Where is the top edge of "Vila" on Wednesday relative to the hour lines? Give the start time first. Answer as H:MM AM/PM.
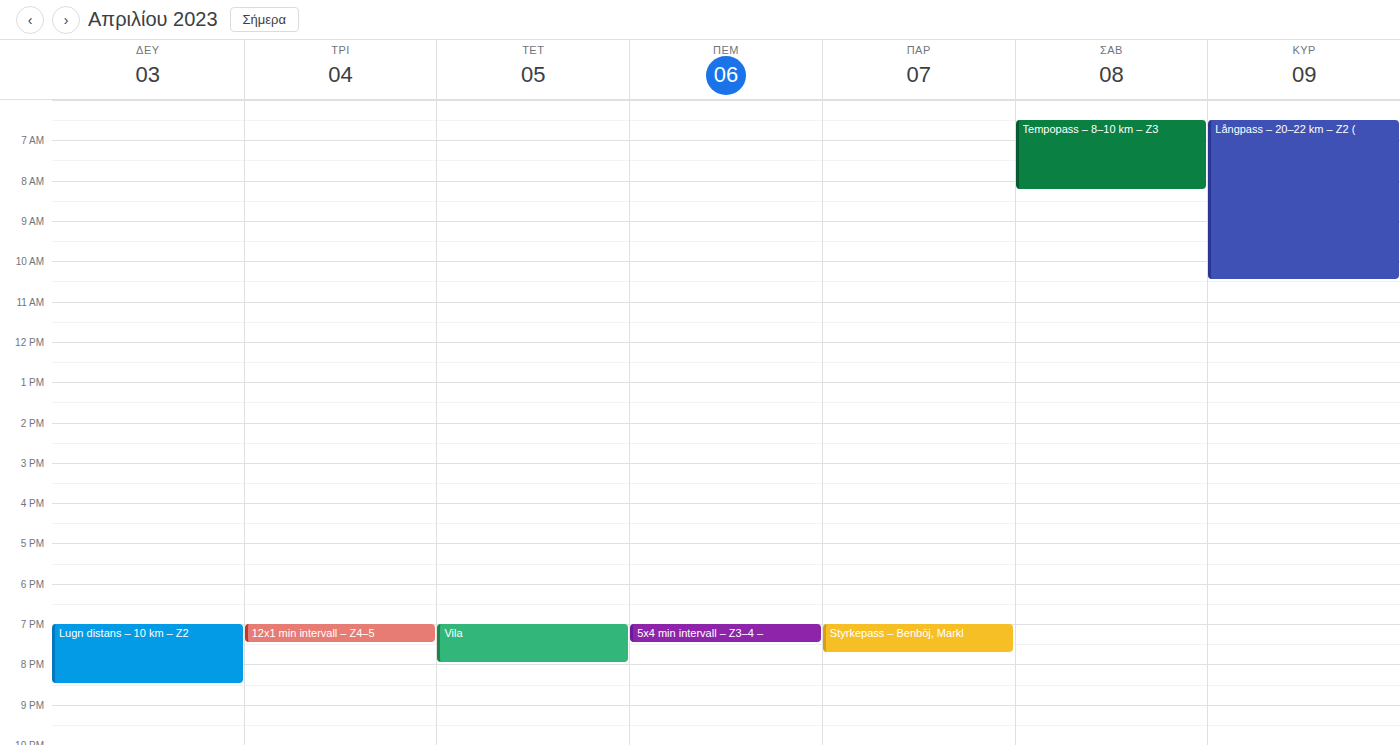
7:00 PM -- exactly on the 7 PM line.